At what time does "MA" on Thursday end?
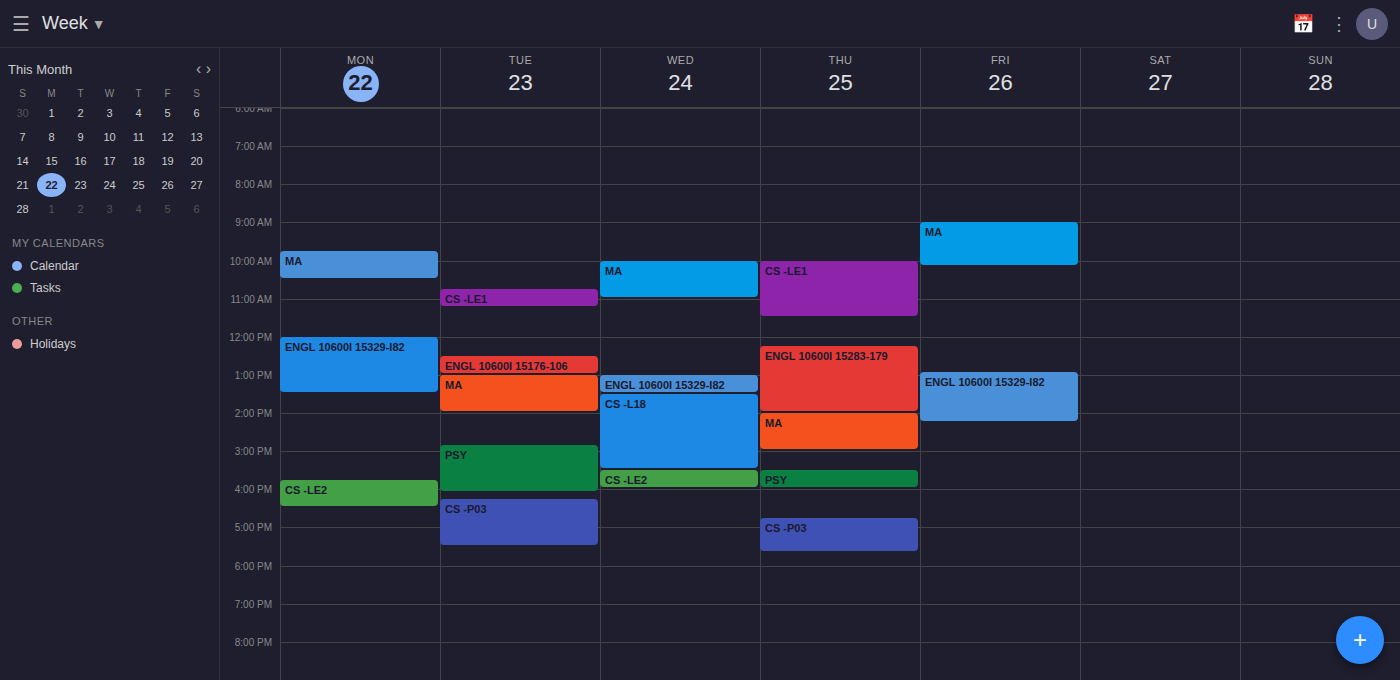
3:00 PM